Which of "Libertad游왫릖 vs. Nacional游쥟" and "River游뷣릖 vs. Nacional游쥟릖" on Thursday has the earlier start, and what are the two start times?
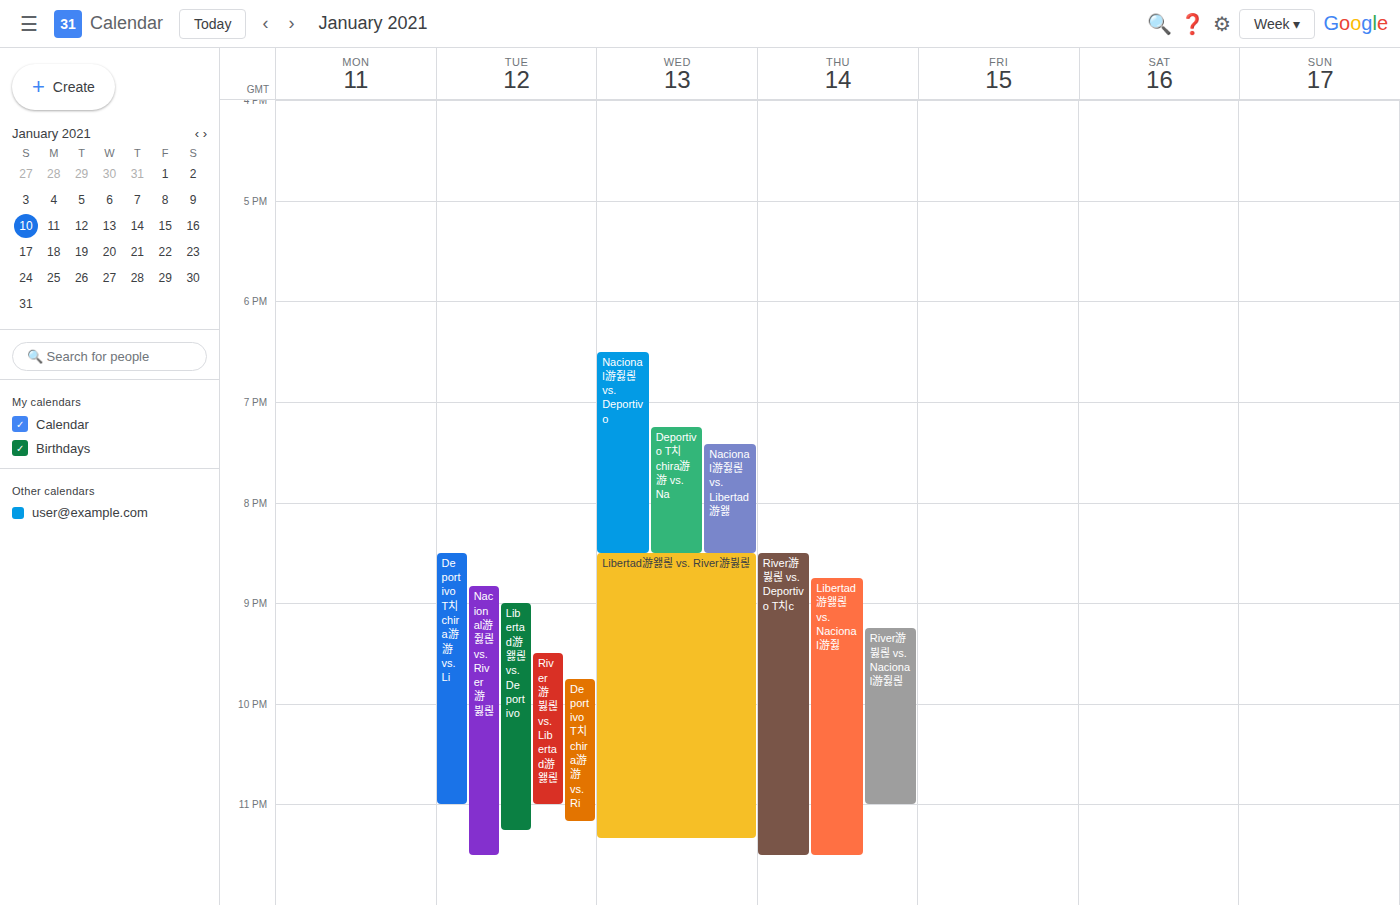
"Libertad游왫릖 vs. Nacional游쥟" 8:45 PM; "River游뷣릖 vs. Nacional游쥟릖" 9:15 PM.